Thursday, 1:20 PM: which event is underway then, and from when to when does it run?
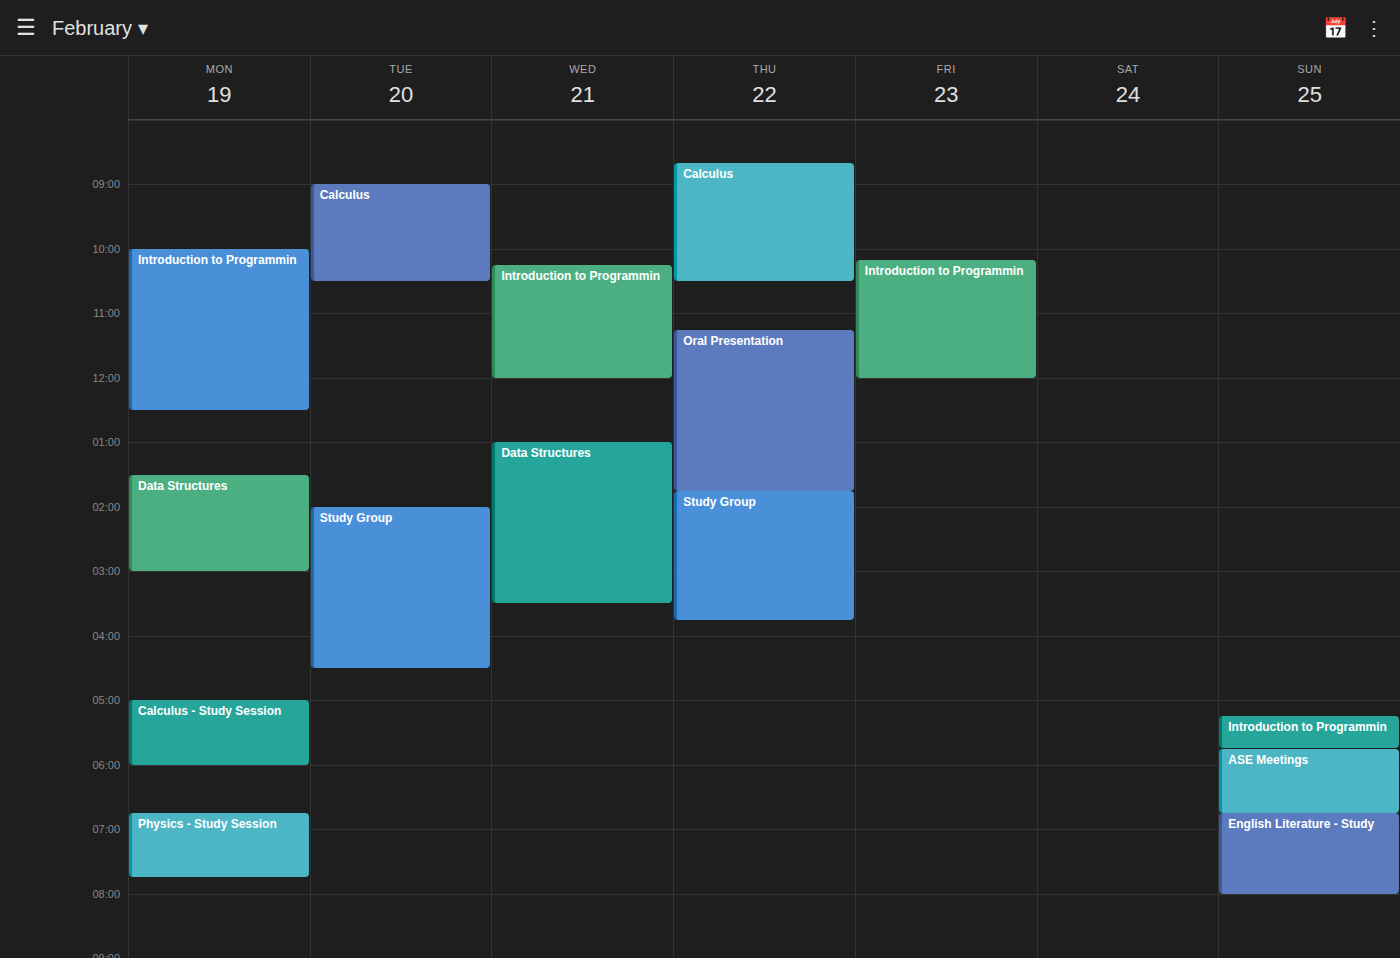
"Oral Presentation", 11:15 AM to 1:45 PM